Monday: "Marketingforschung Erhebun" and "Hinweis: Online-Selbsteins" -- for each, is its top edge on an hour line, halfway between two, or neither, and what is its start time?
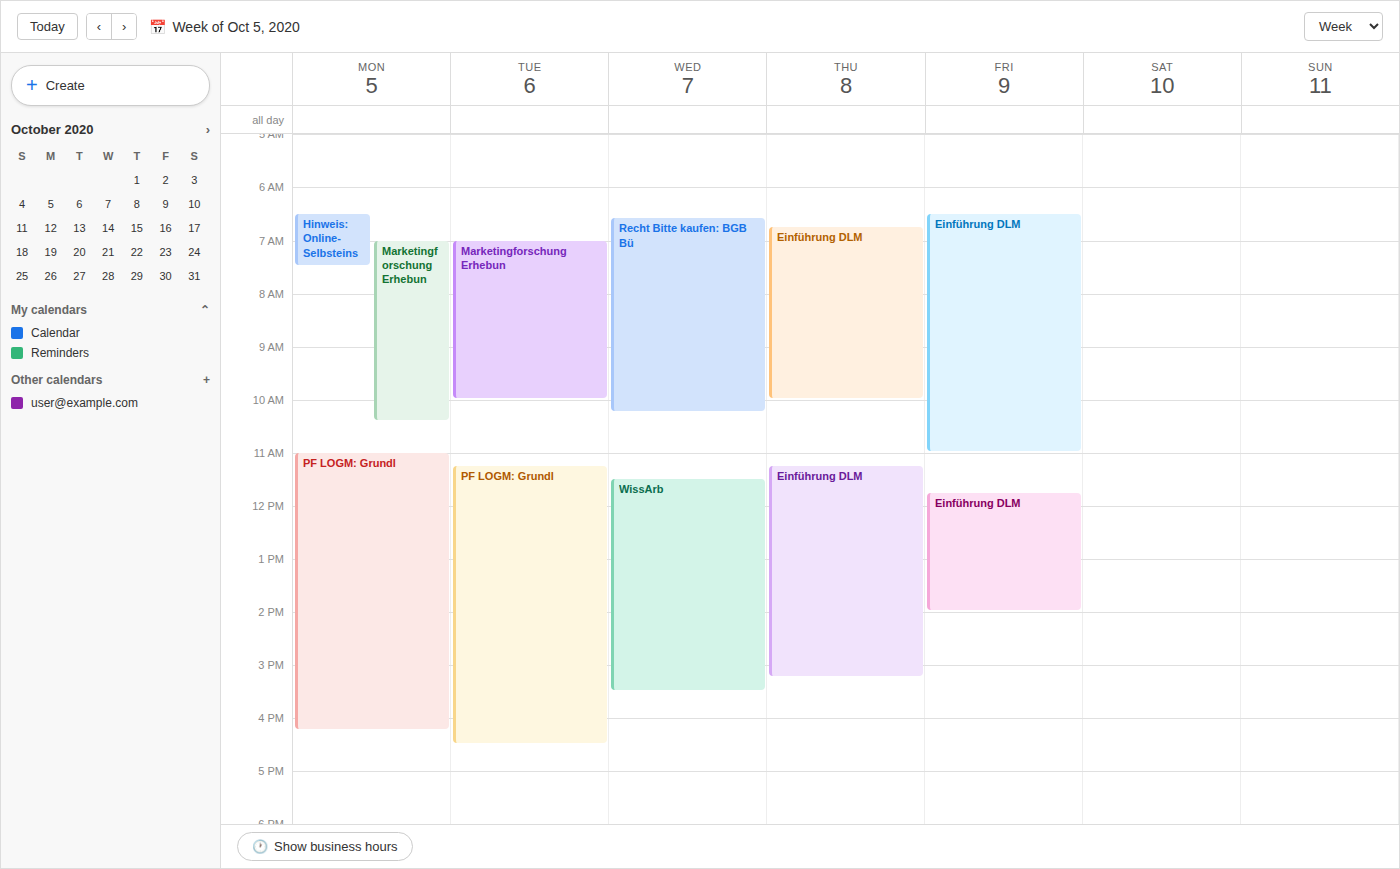
"Marketingforschung Erhebun": 7:00 AM, exactly on the 7 AM line. "Hinweis: Online-Selbsteins": 6:30 AM, halfway between the 6 AM and 7 AM lines.